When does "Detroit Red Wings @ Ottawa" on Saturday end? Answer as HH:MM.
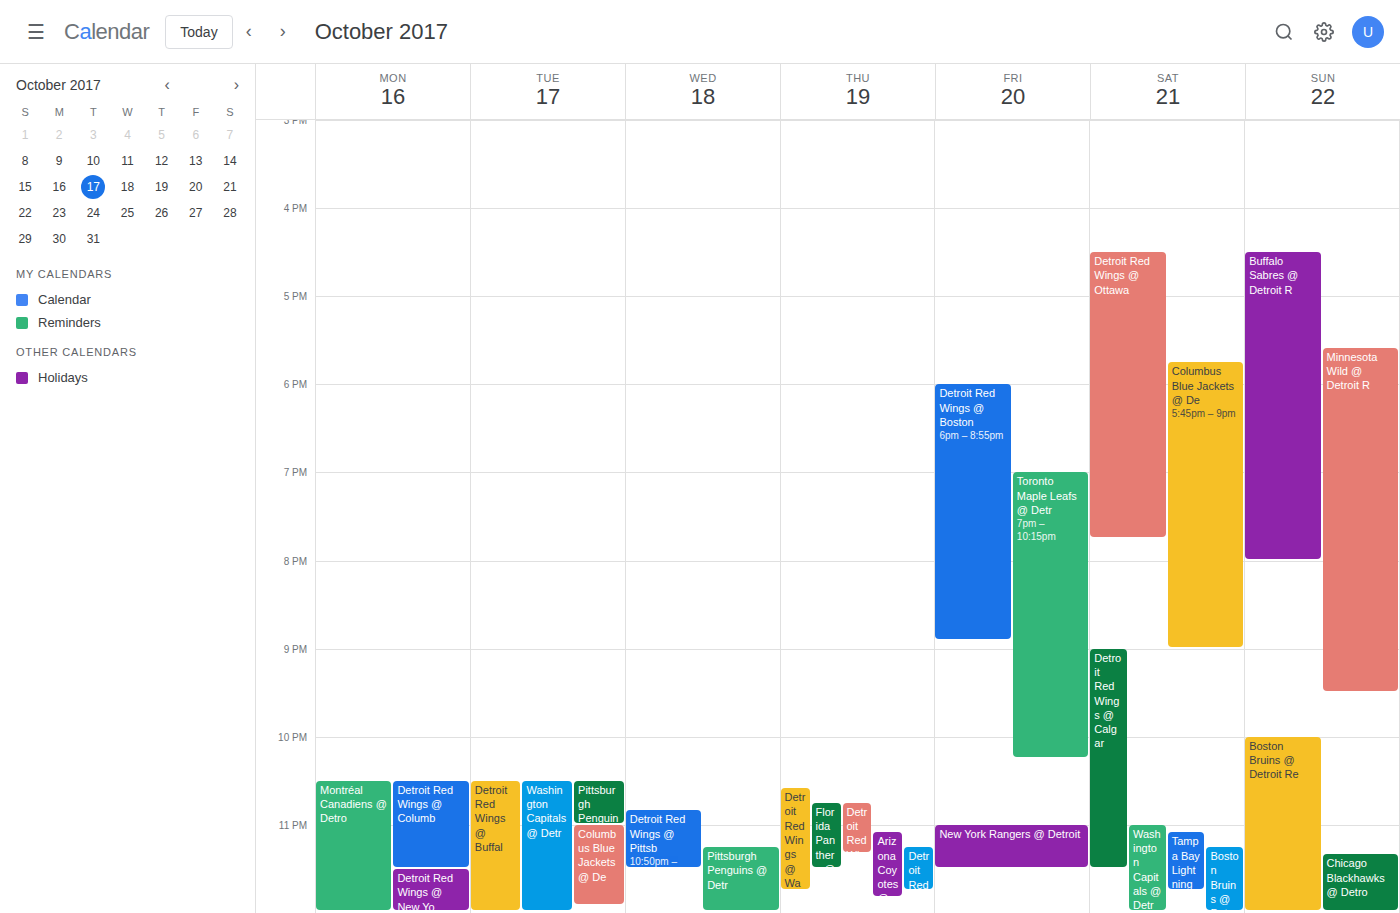
19:45